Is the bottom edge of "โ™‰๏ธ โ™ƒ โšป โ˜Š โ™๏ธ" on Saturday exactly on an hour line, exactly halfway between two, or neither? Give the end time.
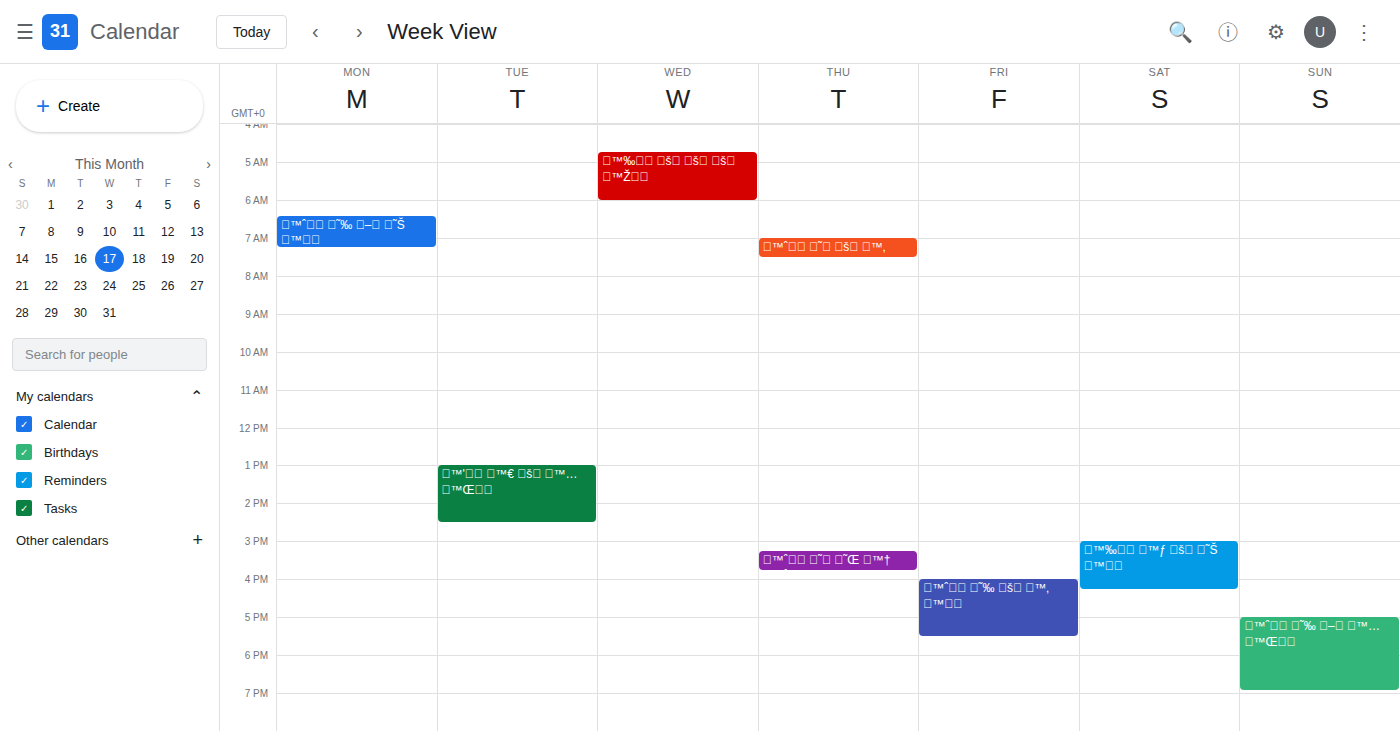
16:15 -- neither: a quarter of the way from the 16:00 line to the 17:00 line.